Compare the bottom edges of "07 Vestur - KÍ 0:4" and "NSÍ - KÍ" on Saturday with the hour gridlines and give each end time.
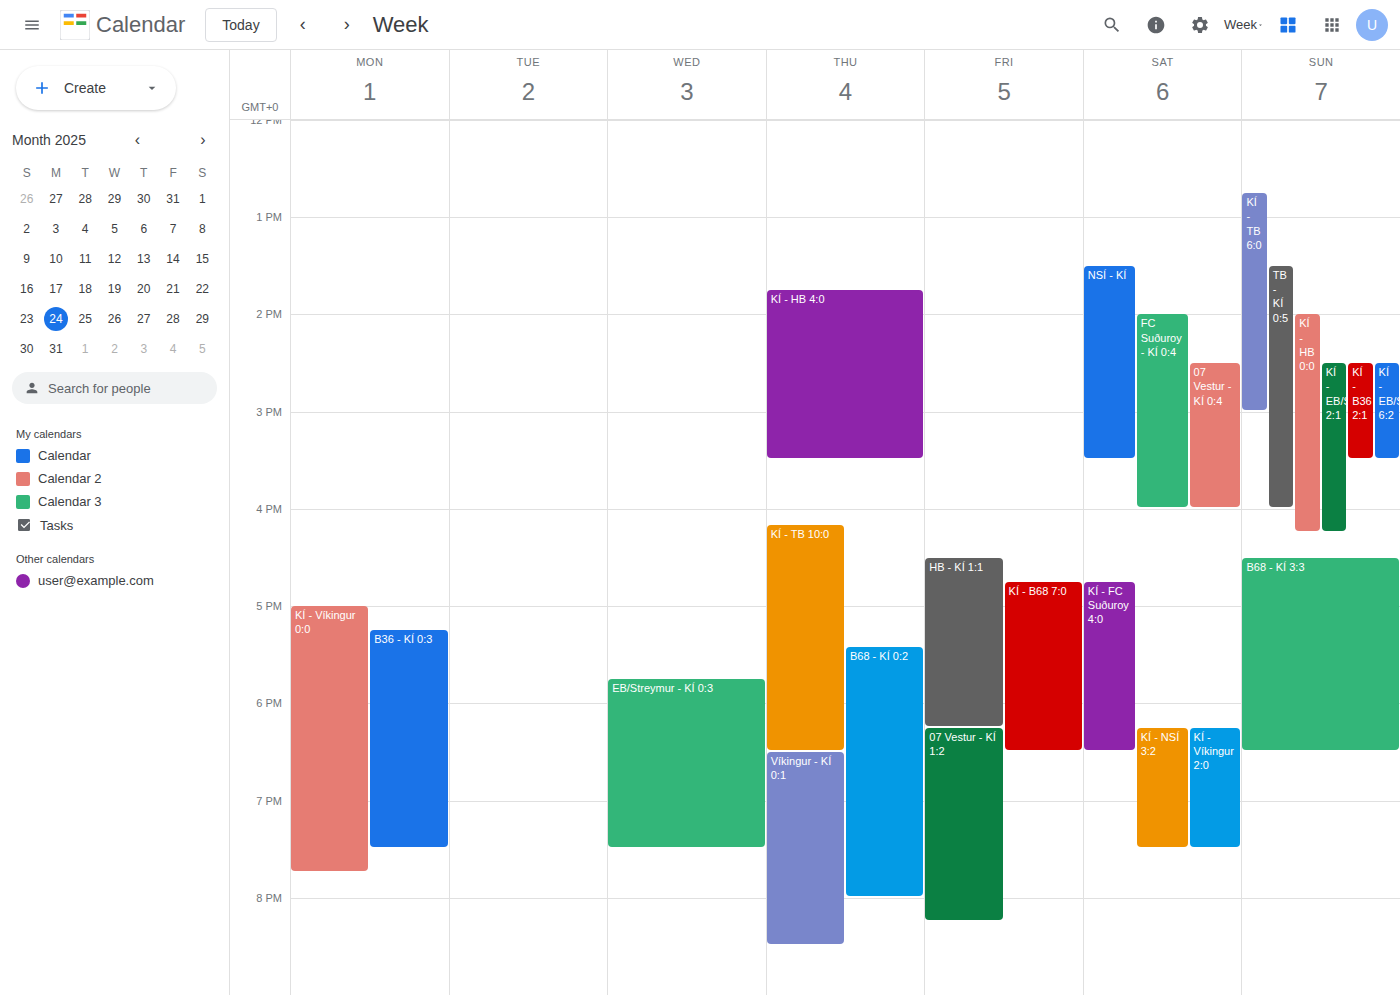
"07 Vestur - KÍ 0:4": 4:00 PM, exactly on the 4 PM line. "NSÍ - KÍ": 3:30 PM, halfway between the 3 PM and 4 PM lines.